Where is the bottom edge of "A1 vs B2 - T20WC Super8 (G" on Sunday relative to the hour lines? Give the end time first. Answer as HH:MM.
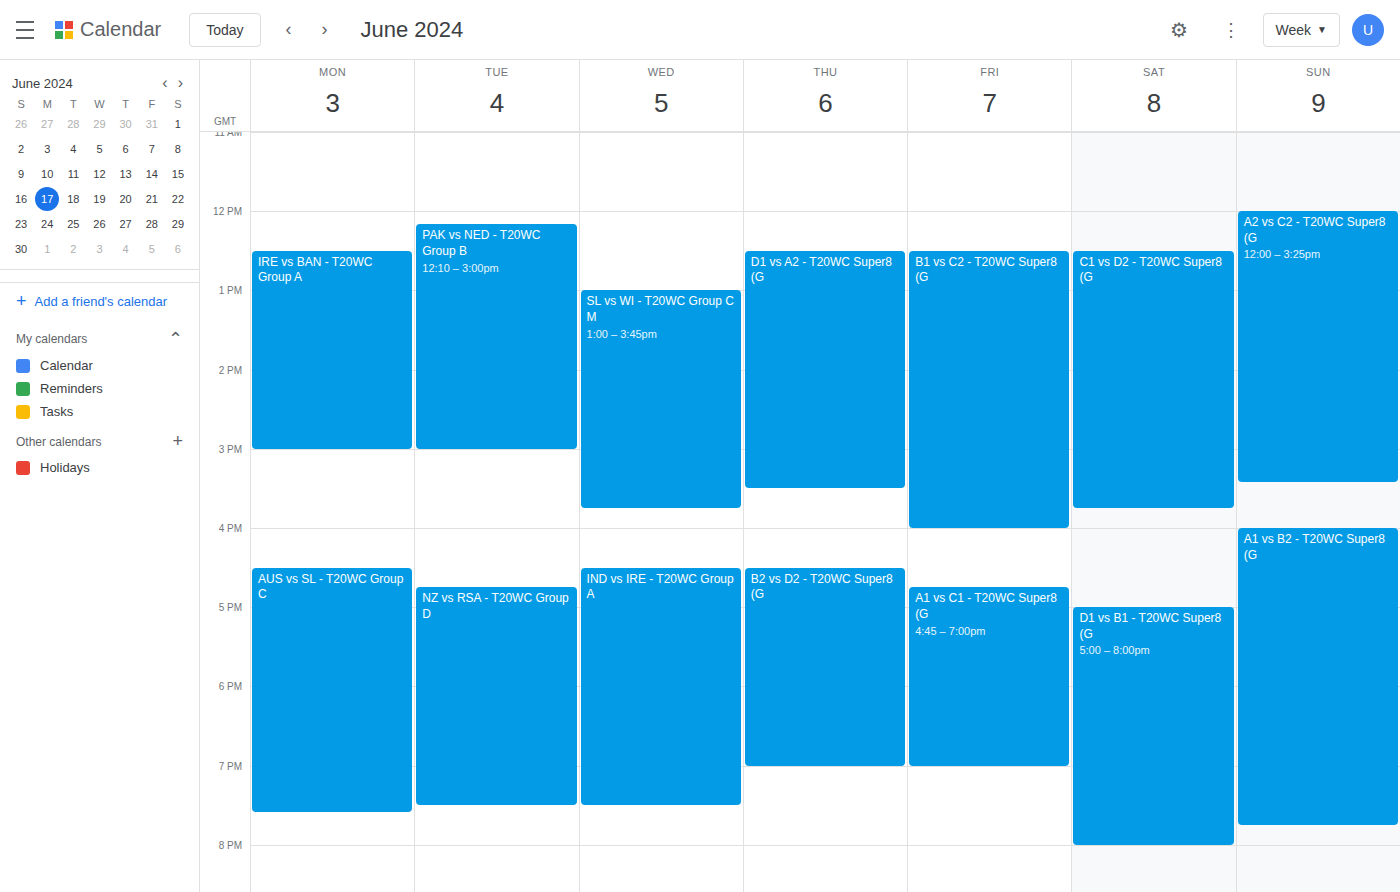
19:45 -- neither: three quarters of the way from the 19:00 line to the 20:00 line.